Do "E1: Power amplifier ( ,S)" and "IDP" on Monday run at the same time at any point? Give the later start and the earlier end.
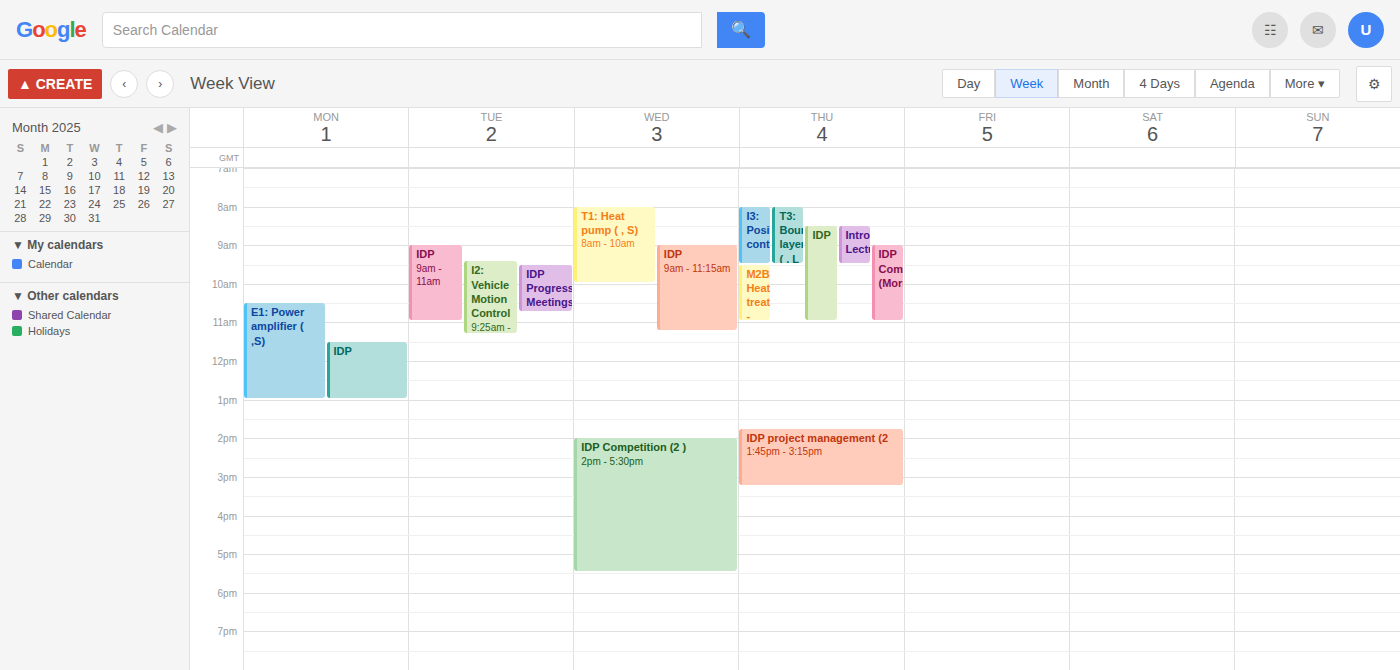
"IDP" starts at 11:30 AM, before "E1: Power amplifier ( ,S)" ends at 1:00 PM -- they overlap.